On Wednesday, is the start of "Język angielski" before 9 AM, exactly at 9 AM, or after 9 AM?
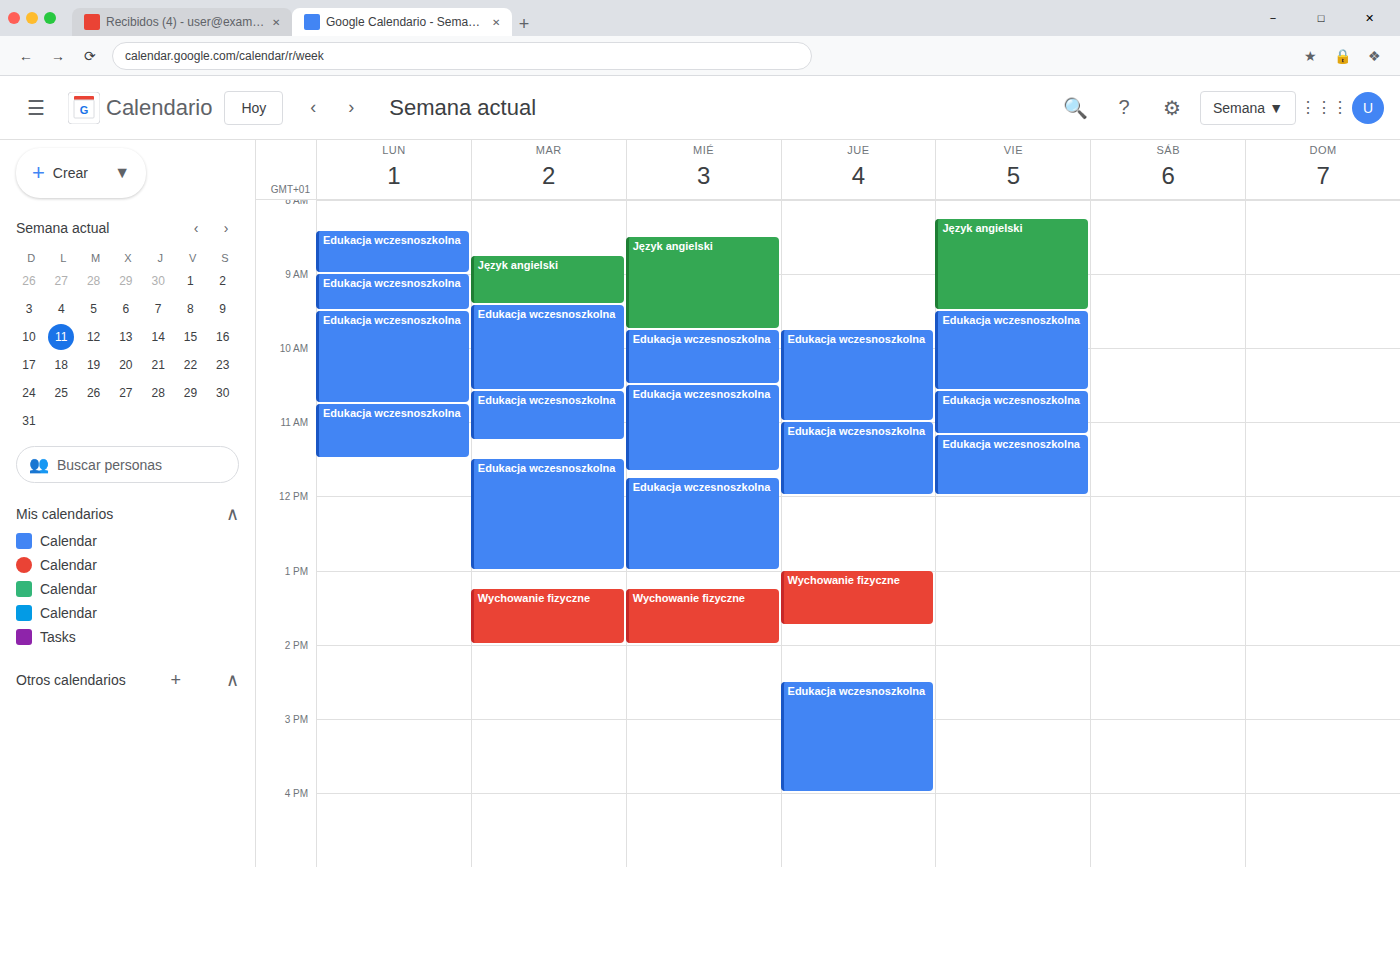
8:30 AM -- before 9 AM, 30 minutes above the 9 AM line.